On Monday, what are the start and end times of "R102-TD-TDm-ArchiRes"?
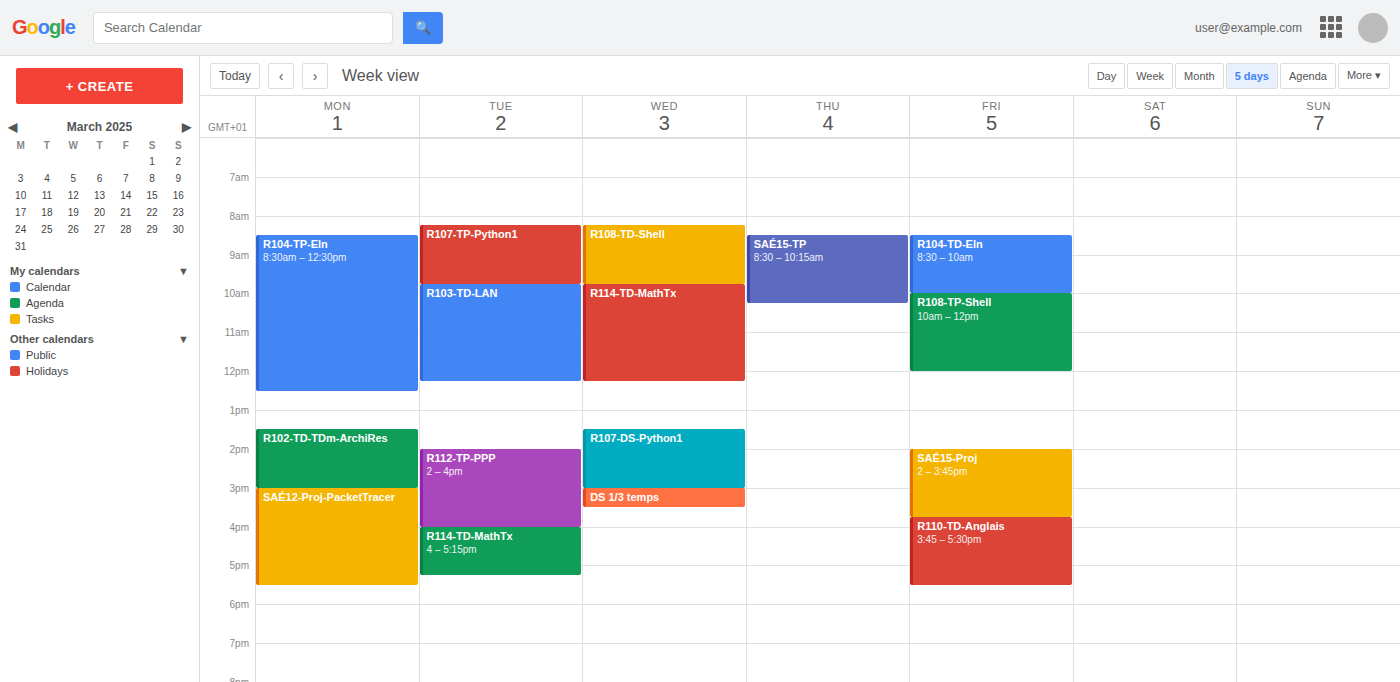
1:30 PM to 3:00 PM